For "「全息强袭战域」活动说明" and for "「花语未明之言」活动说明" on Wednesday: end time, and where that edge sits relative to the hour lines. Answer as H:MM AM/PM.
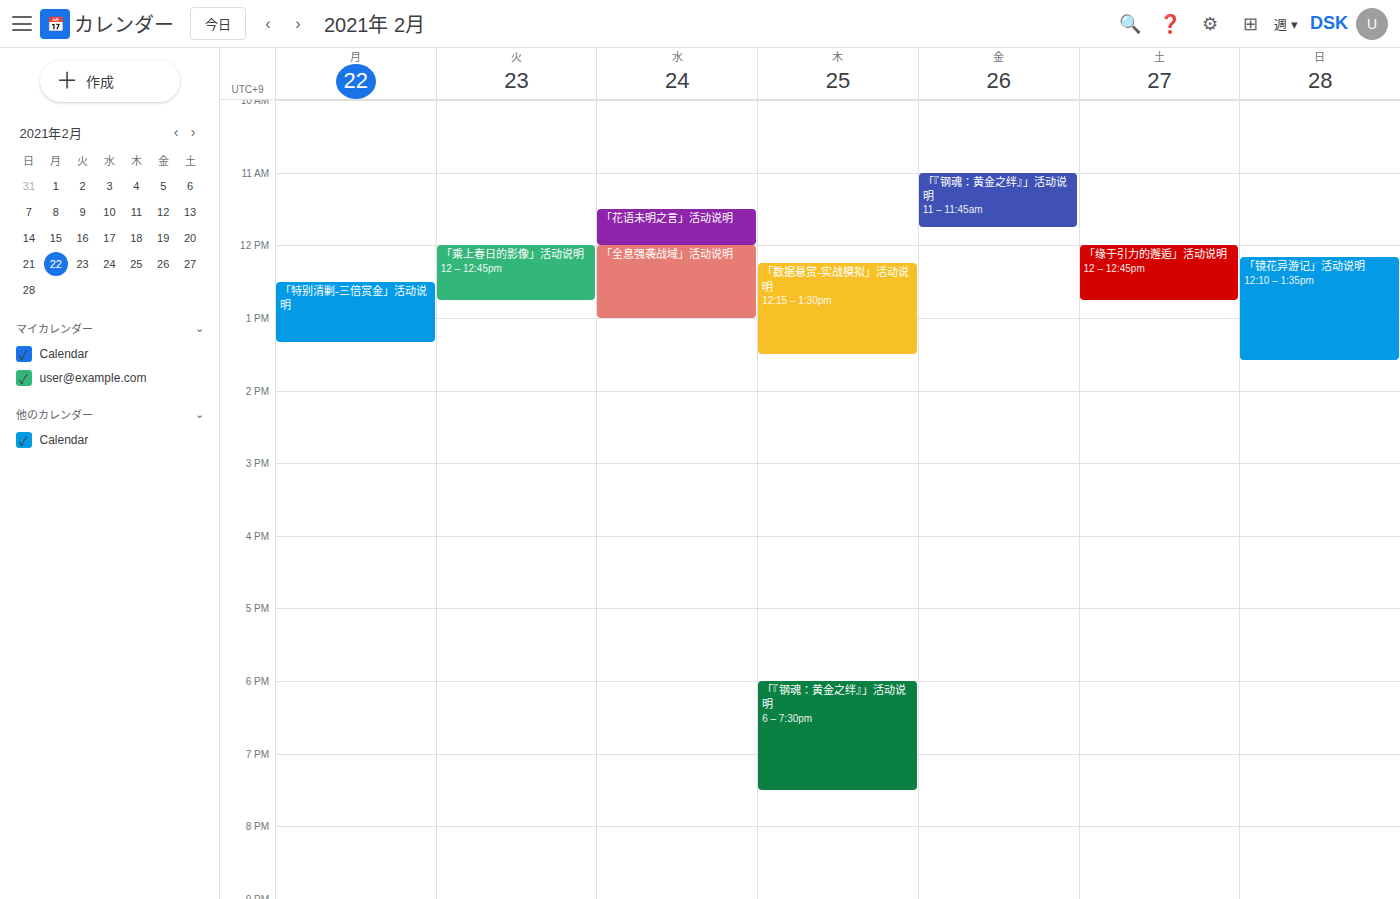
"「全息强袭战域」活动说明": 1:00 PM, exactly on the 1 PM line. "「花语未明之言」活动说明": 12:00 PM, exactly on the 12 PM line.